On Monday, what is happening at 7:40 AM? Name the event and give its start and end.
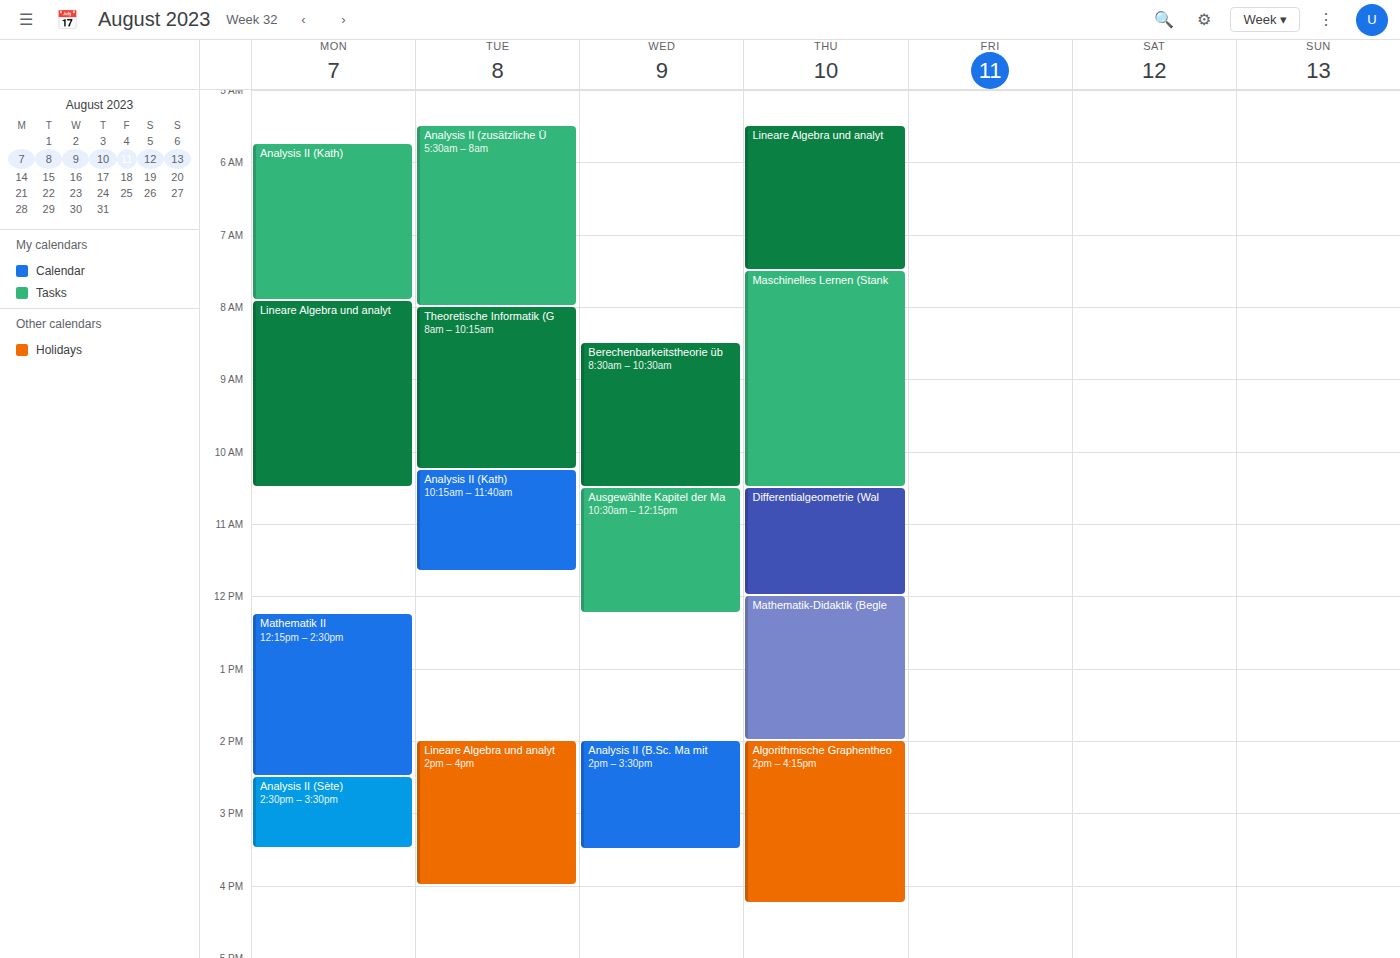
"Analysis II (Kath)", 5:45 AM to 7:55 AM